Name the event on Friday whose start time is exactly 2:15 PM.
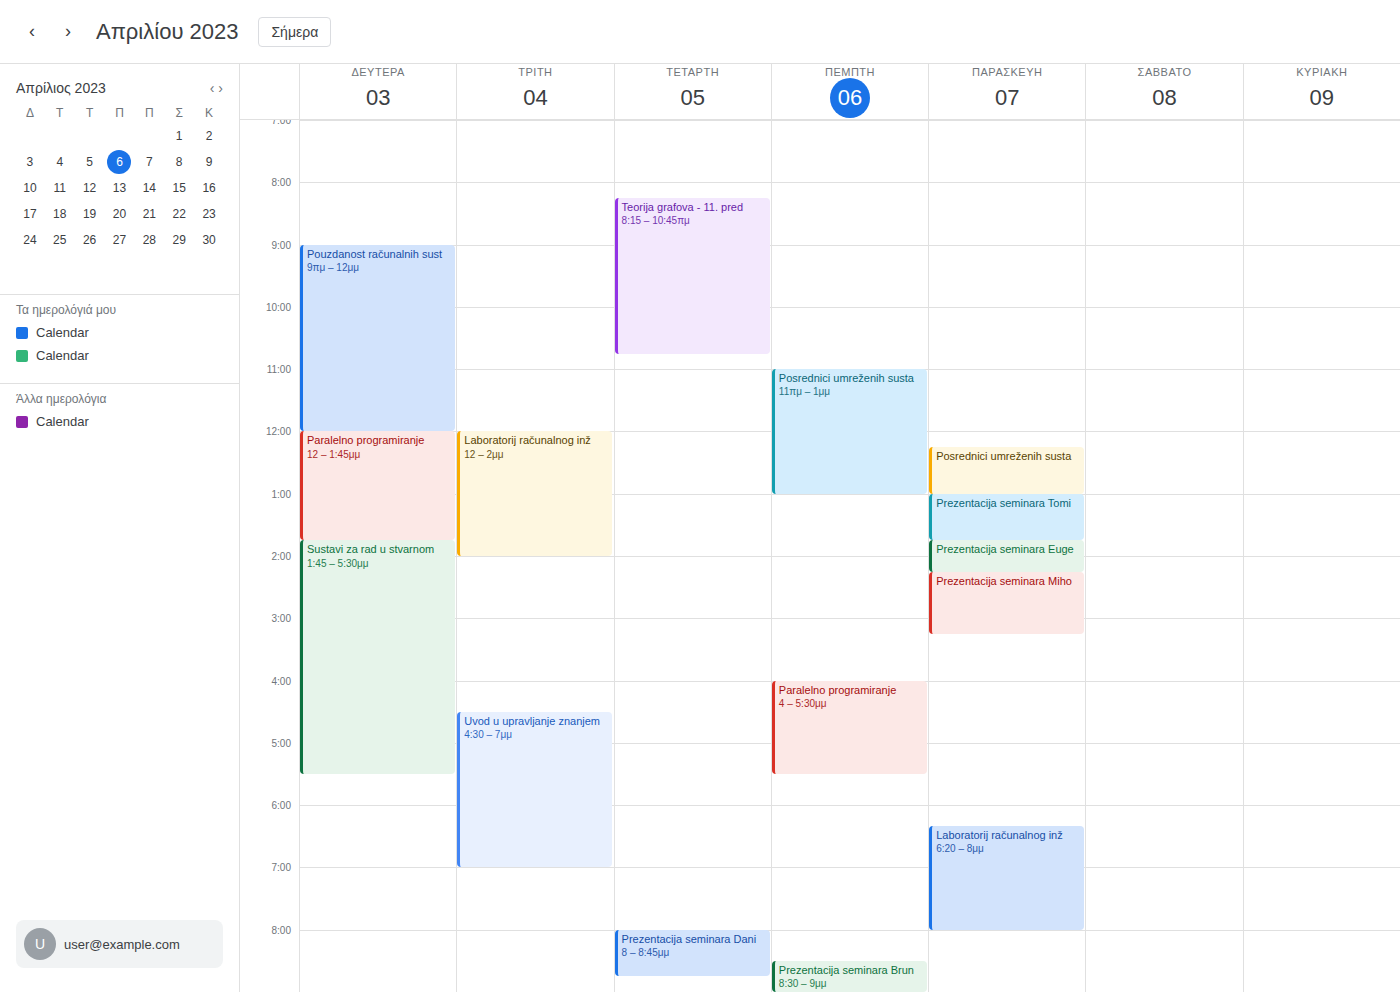
"Prezentacija seminara Miho"